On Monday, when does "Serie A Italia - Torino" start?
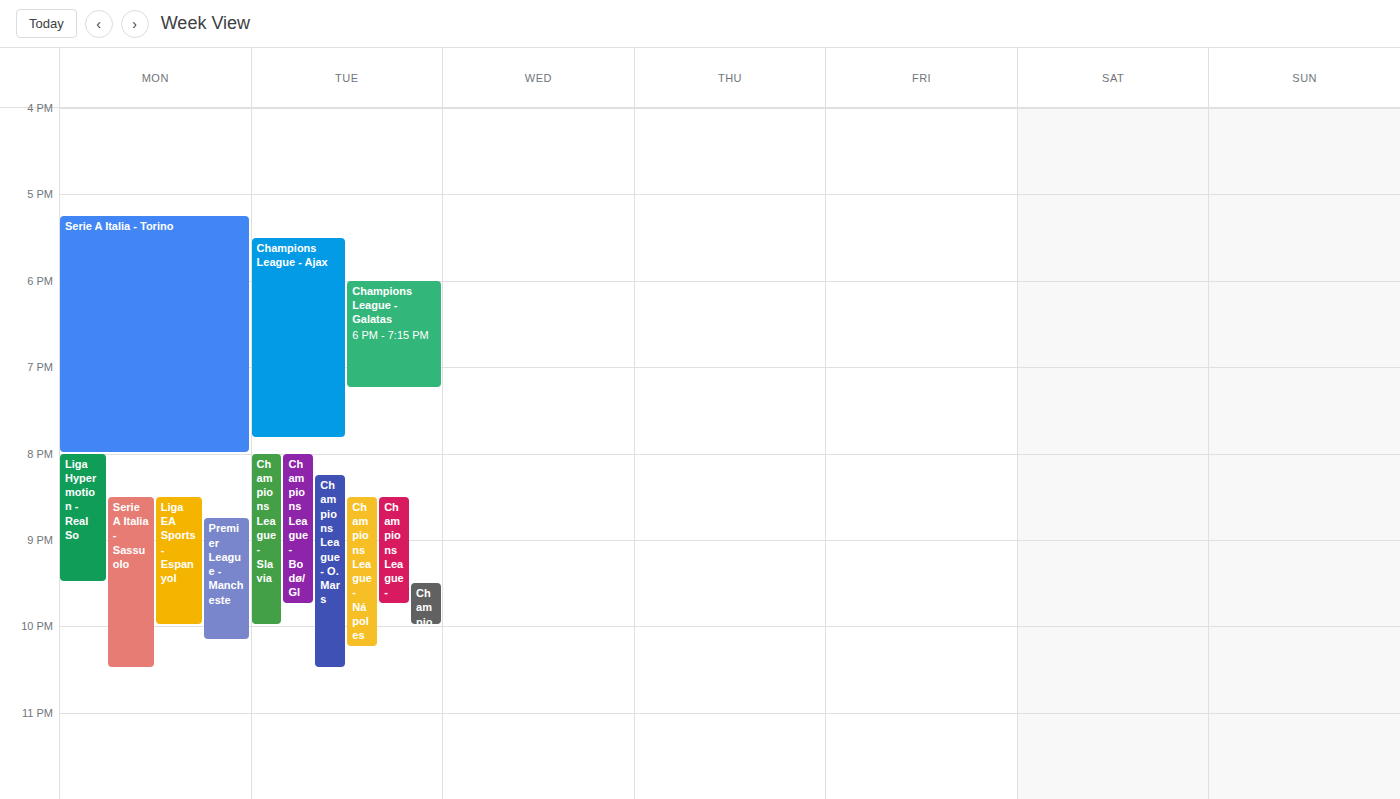
5:15 PM